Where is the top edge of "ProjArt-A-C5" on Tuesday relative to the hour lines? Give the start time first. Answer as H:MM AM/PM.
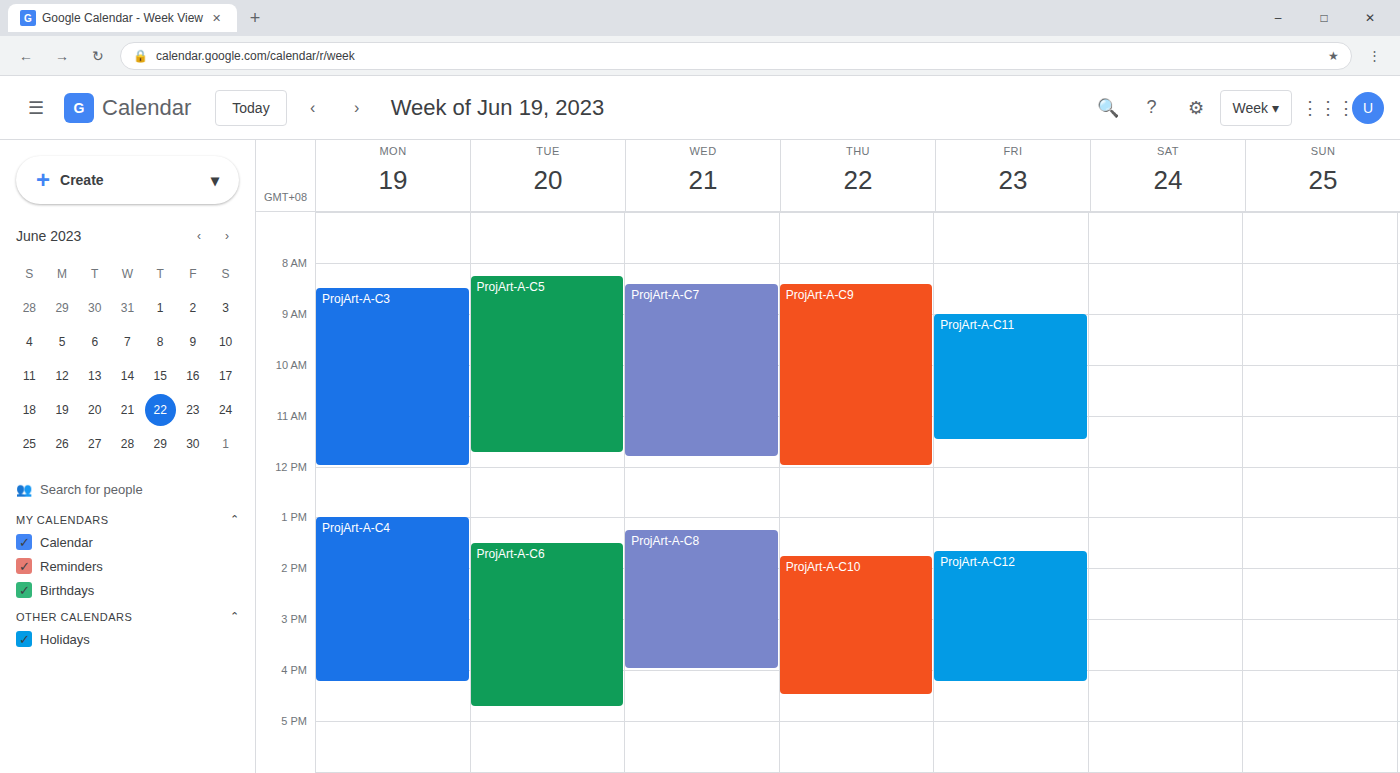
8:15 AM -- neither: a quarter of the way from the 8 AM line to the 9 AM line.